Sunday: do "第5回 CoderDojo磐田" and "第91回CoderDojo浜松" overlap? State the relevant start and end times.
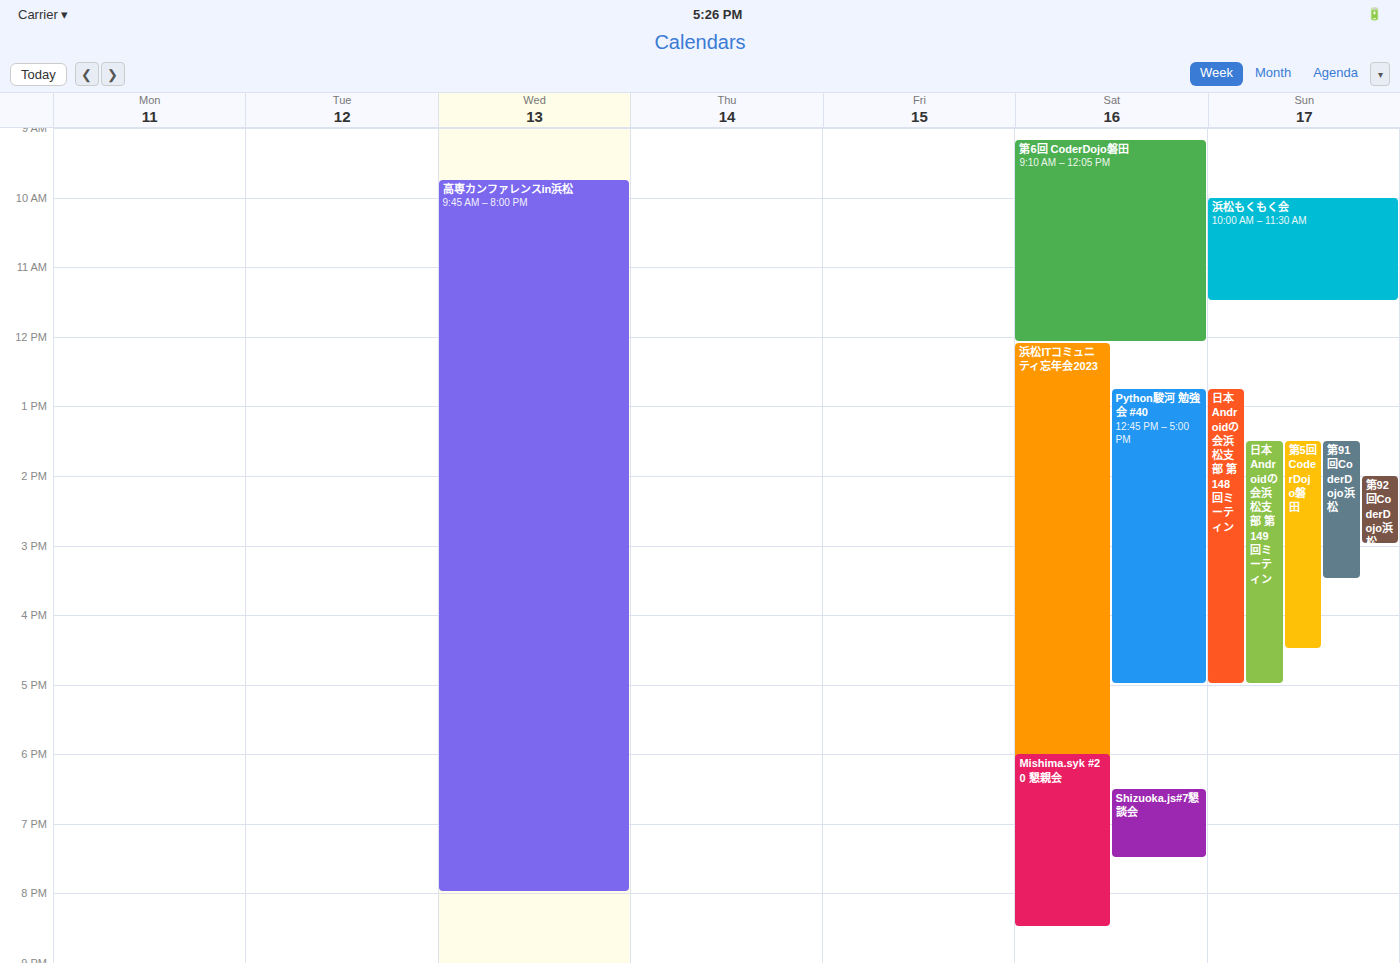
"第5回 CoderDojo磐田" starts at 1:30 PM, before "第91回CoderDojo浜松" ends at 3:30 PM -- they overlap.